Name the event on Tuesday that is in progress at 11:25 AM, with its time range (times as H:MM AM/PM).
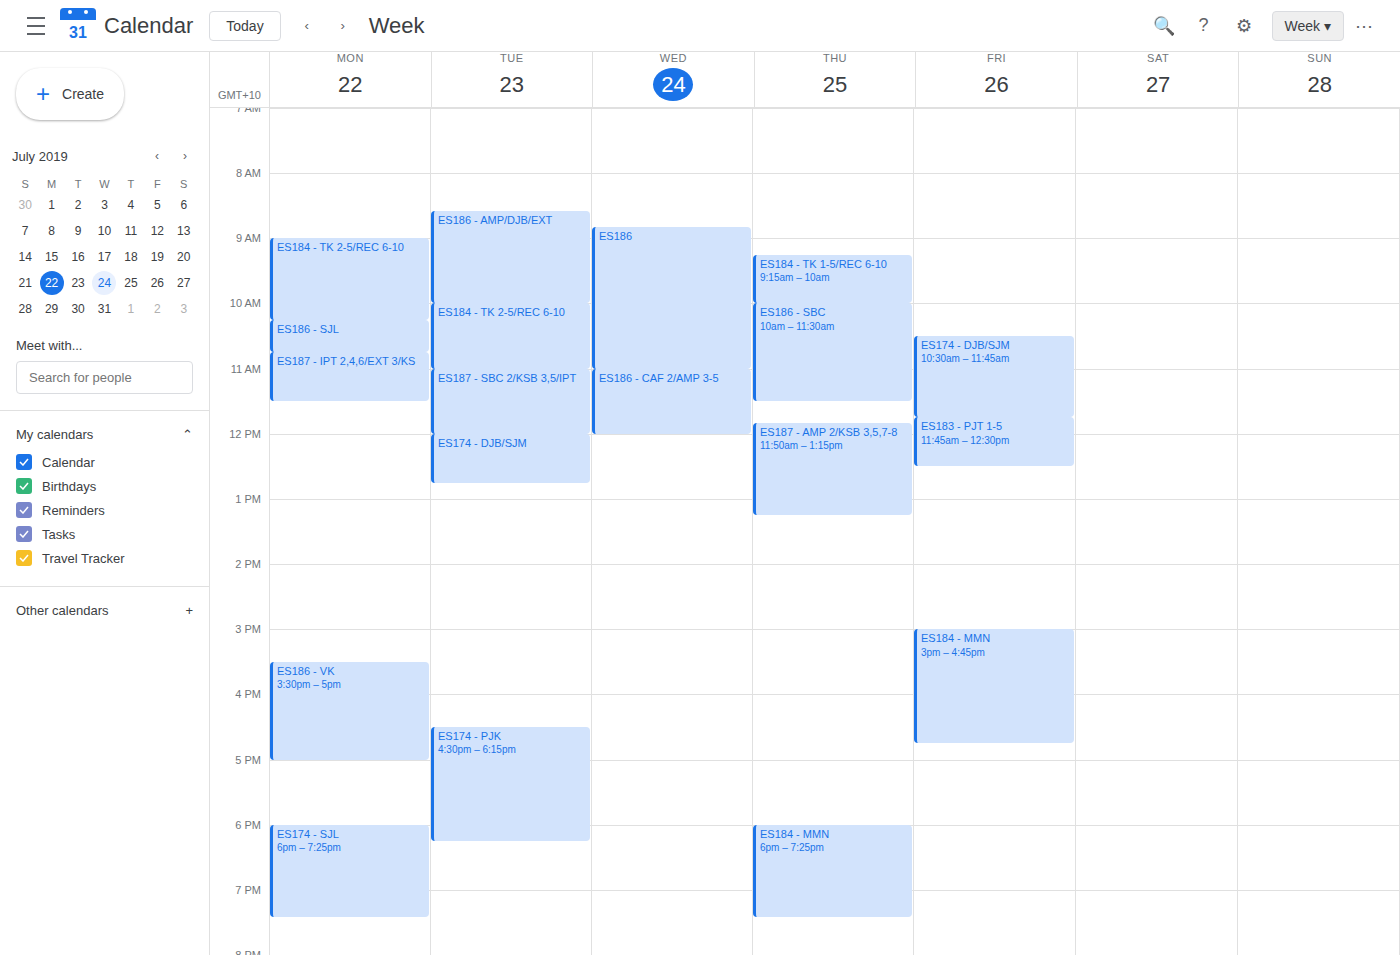
"ES187 - SBC 2/KSB 3,5/IPT", 11:00 AM to 12:00 PM